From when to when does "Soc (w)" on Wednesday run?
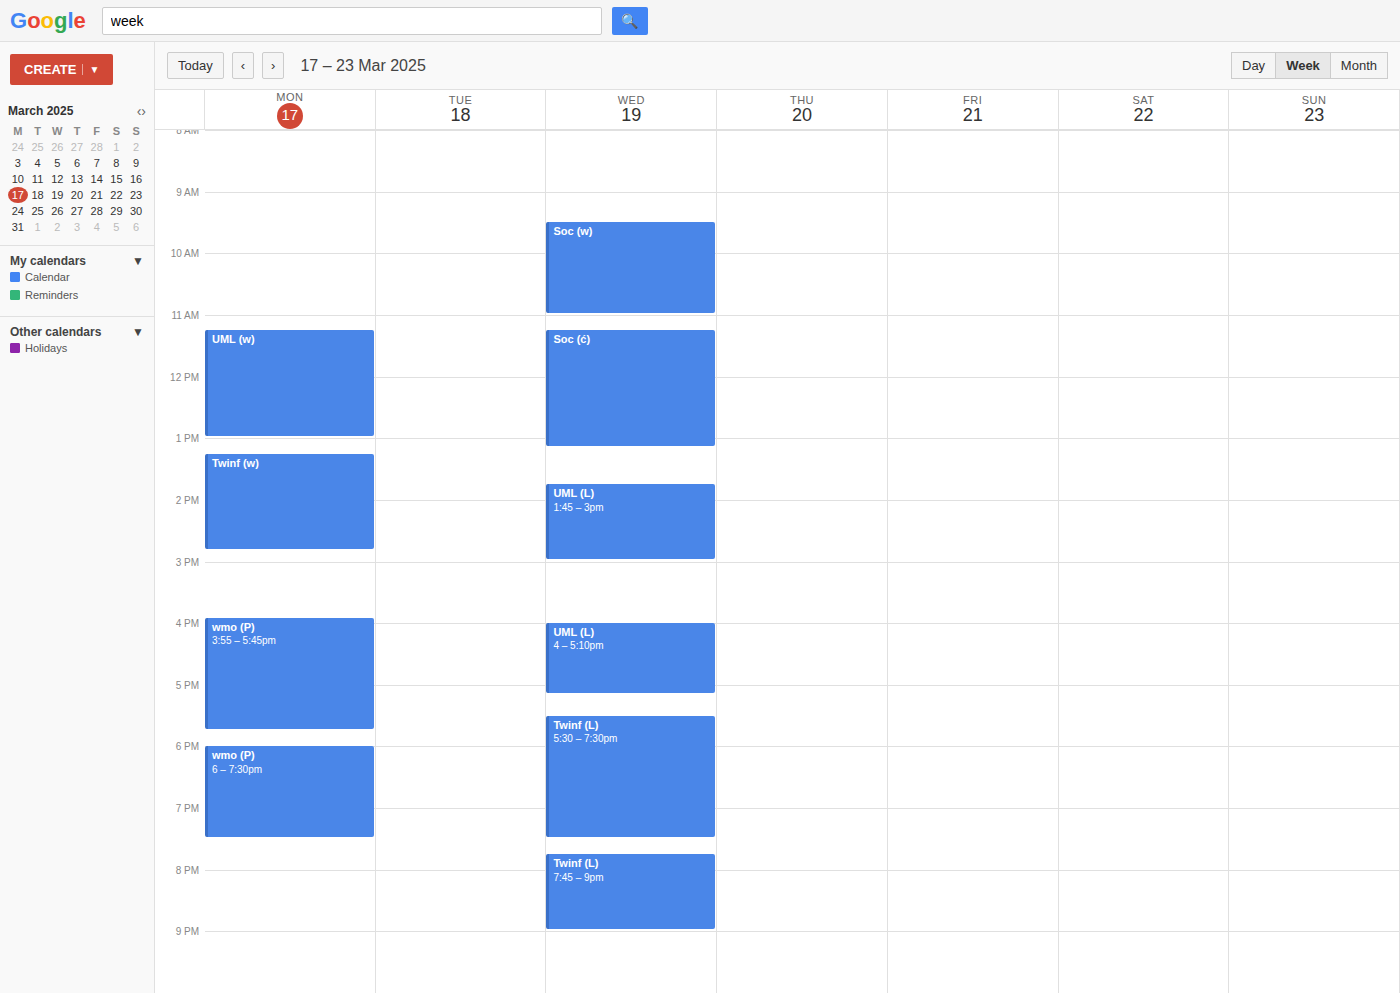
9:30 AM to 11:00 AM